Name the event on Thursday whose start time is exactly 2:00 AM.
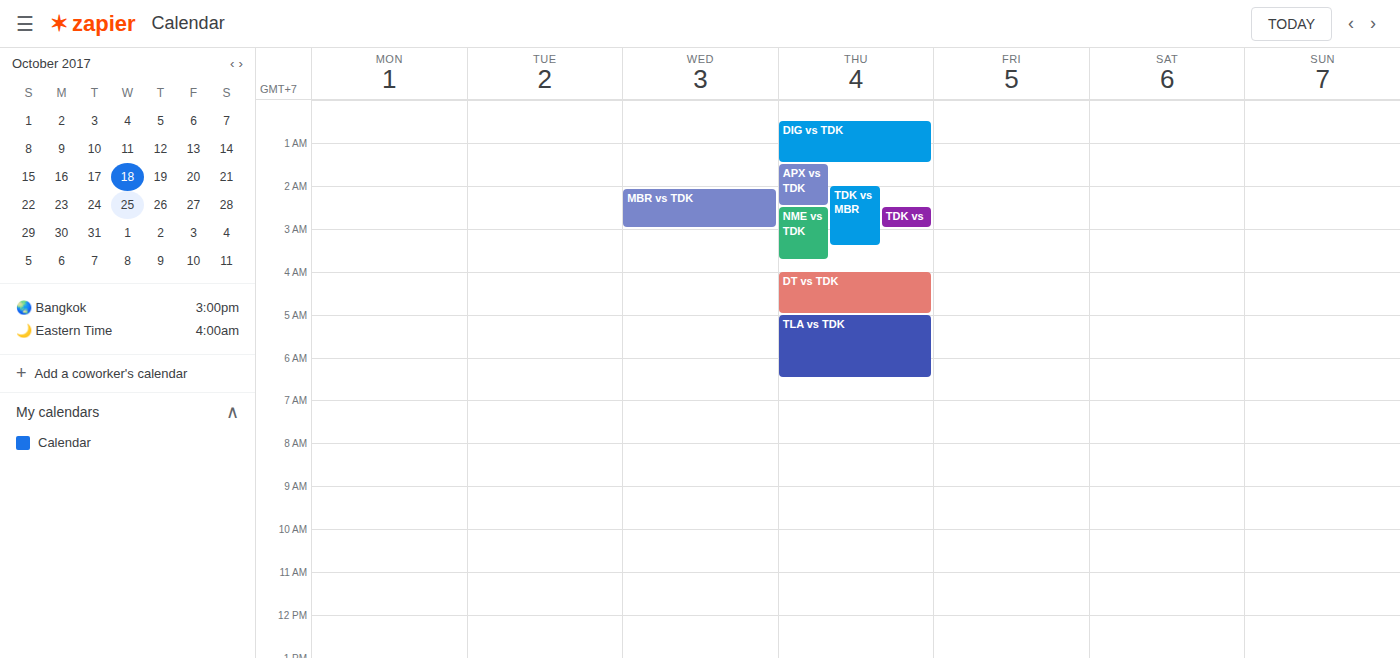
"TDK vs MBR"